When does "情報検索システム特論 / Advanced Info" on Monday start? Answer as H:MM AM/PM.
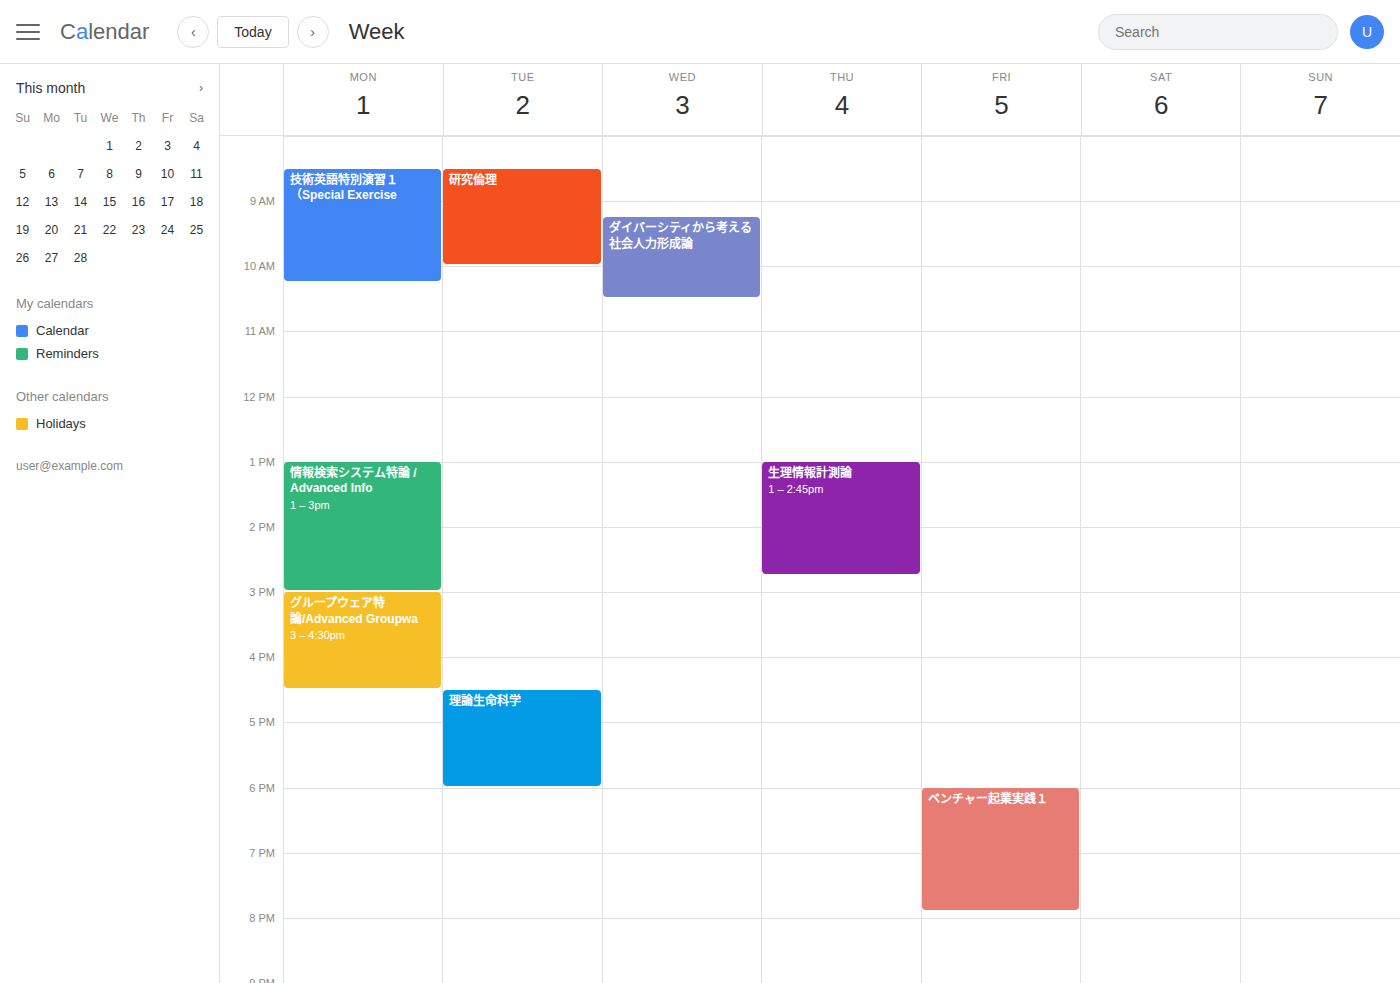
1:00 PM